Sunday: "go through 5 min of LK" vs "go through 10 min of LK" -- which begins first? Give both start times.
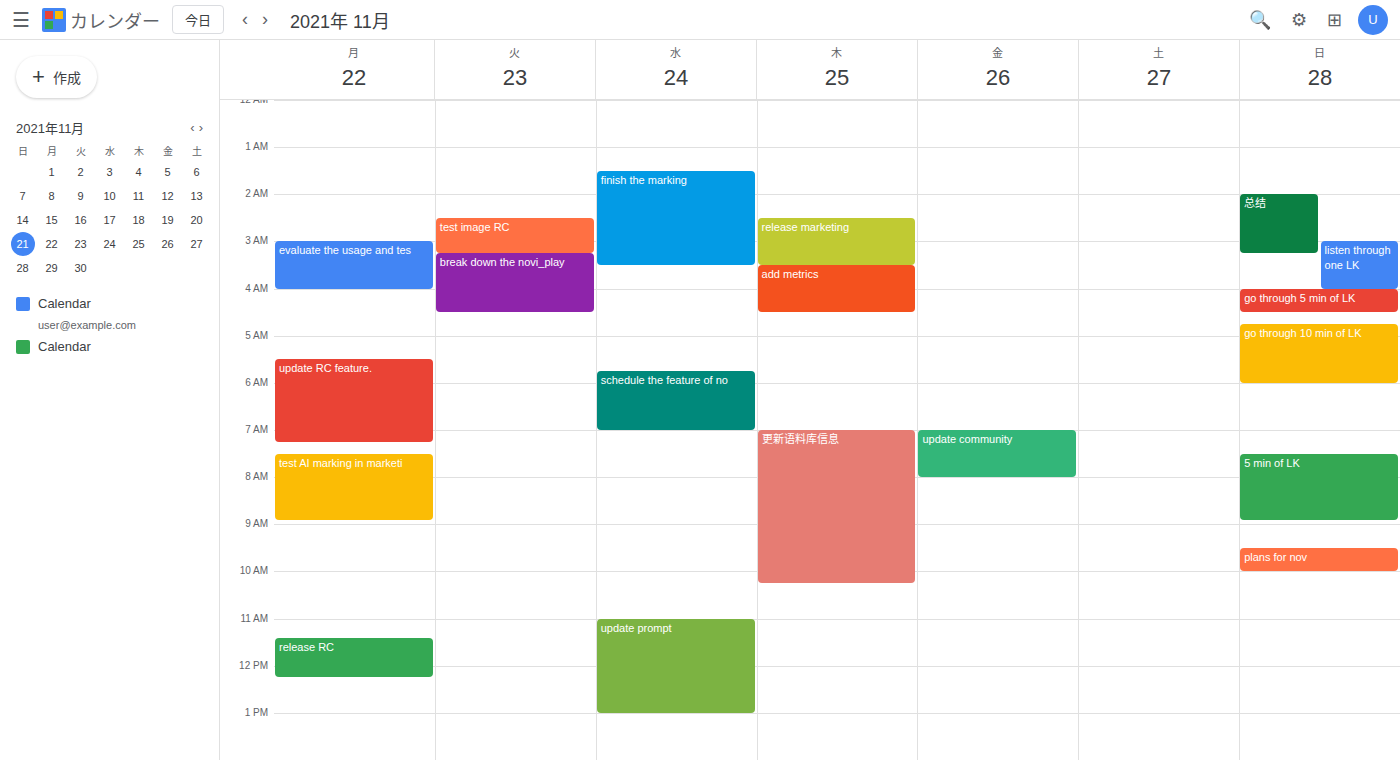
"go through 5 min of LK" 4:00 AM; "go through 10 min of LK" 4:45 AM.